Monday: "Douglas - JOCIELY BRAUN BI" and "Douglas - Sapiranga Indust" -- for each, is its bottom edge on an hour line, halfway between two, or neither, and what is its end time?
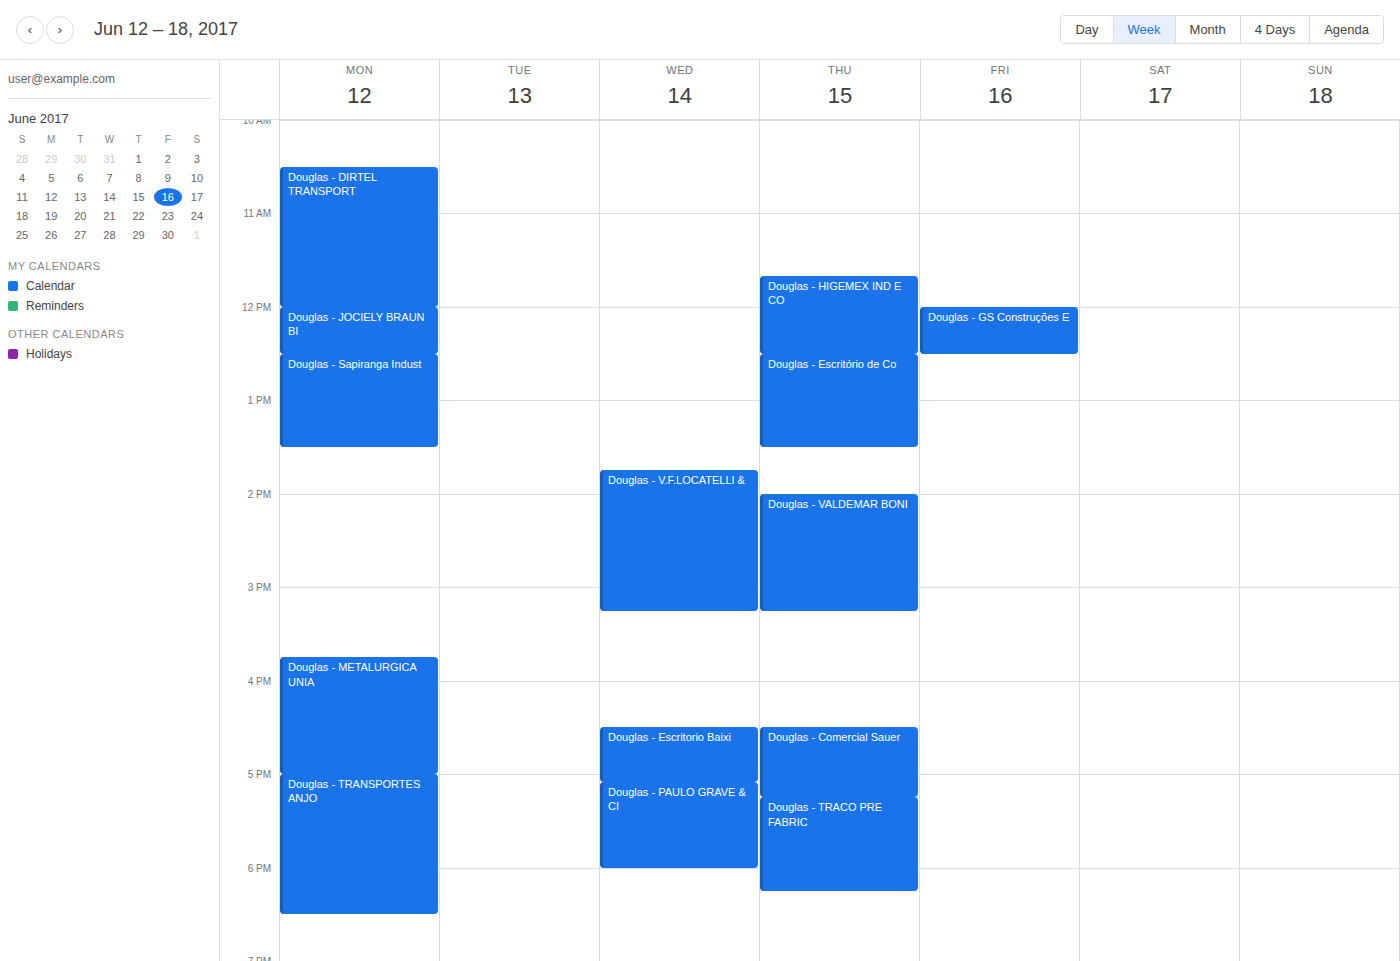
"Douglas - JOCIELY BRAUN BI": 12:30 PM, halfway between the 12 PM and 1 PM lines. "Douglas - Sapiranga Indust": 1:30 PM, halfway between the 1 PM and 2 PM lines.